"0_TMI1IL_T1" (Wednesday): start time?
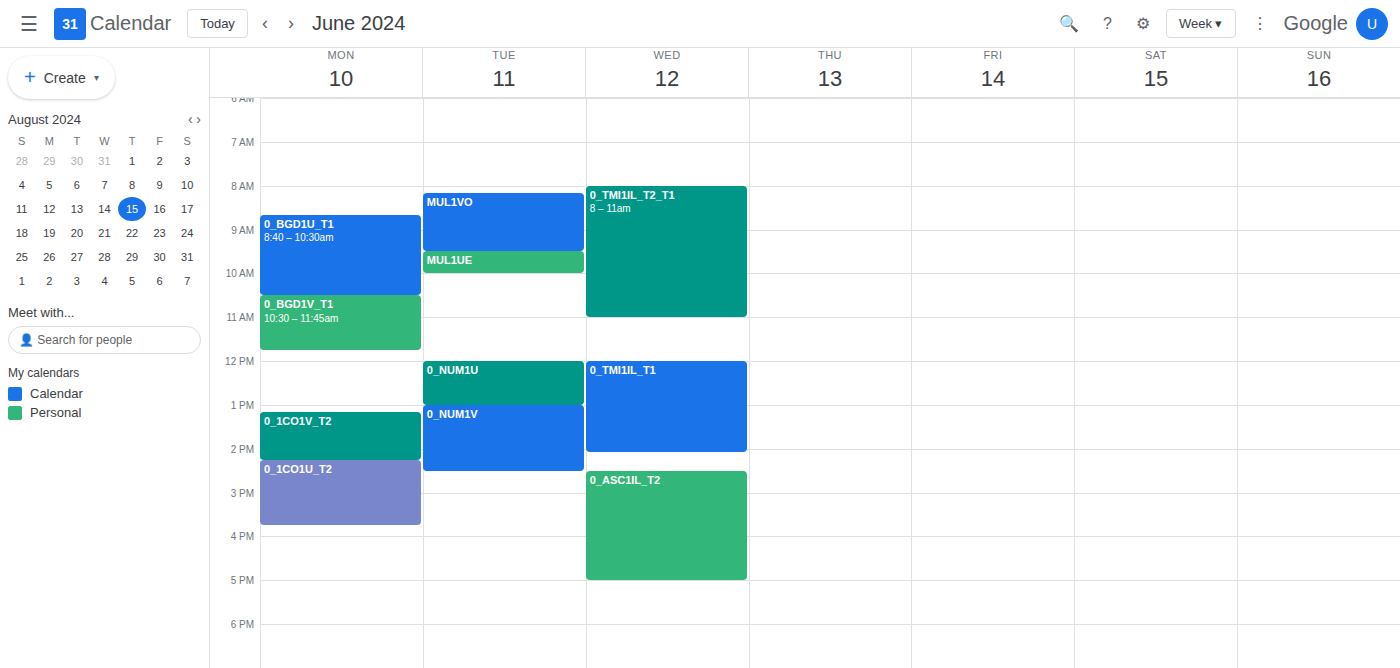
12:00 PM